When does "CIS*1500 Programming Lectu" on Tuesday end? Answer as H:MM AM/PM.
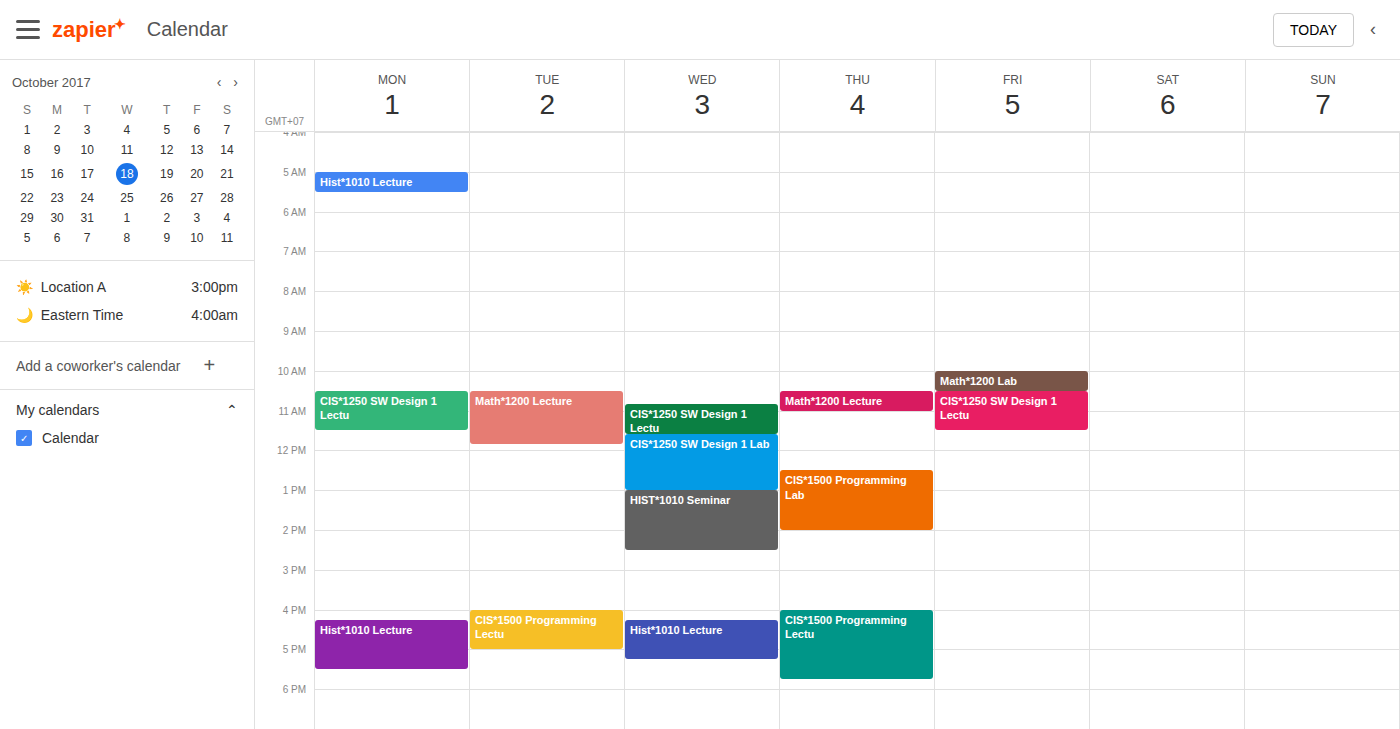
5:00 PM